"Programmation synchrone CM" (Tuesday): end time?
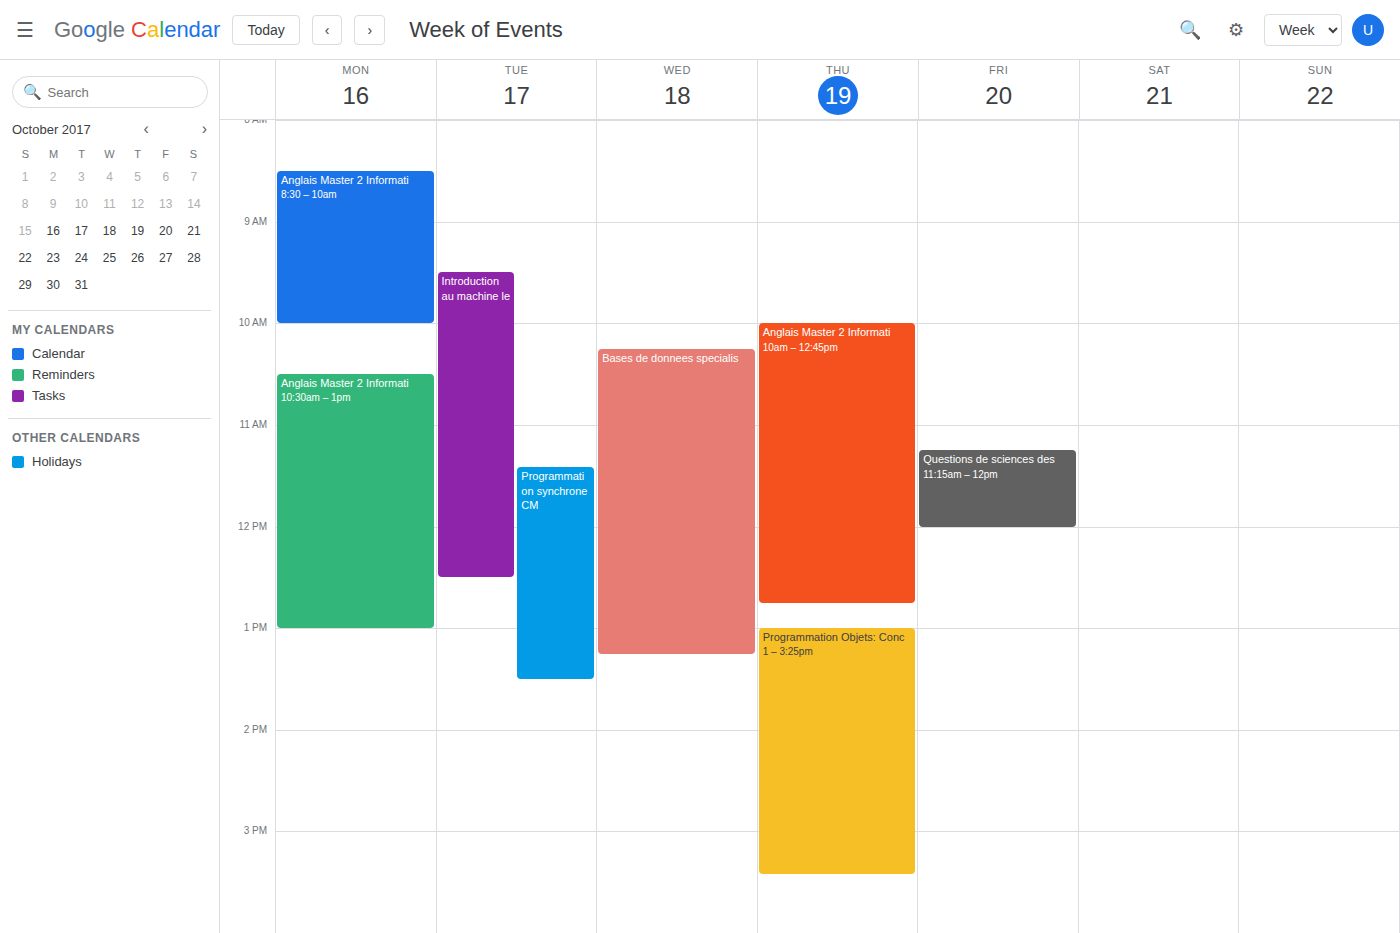
13:30